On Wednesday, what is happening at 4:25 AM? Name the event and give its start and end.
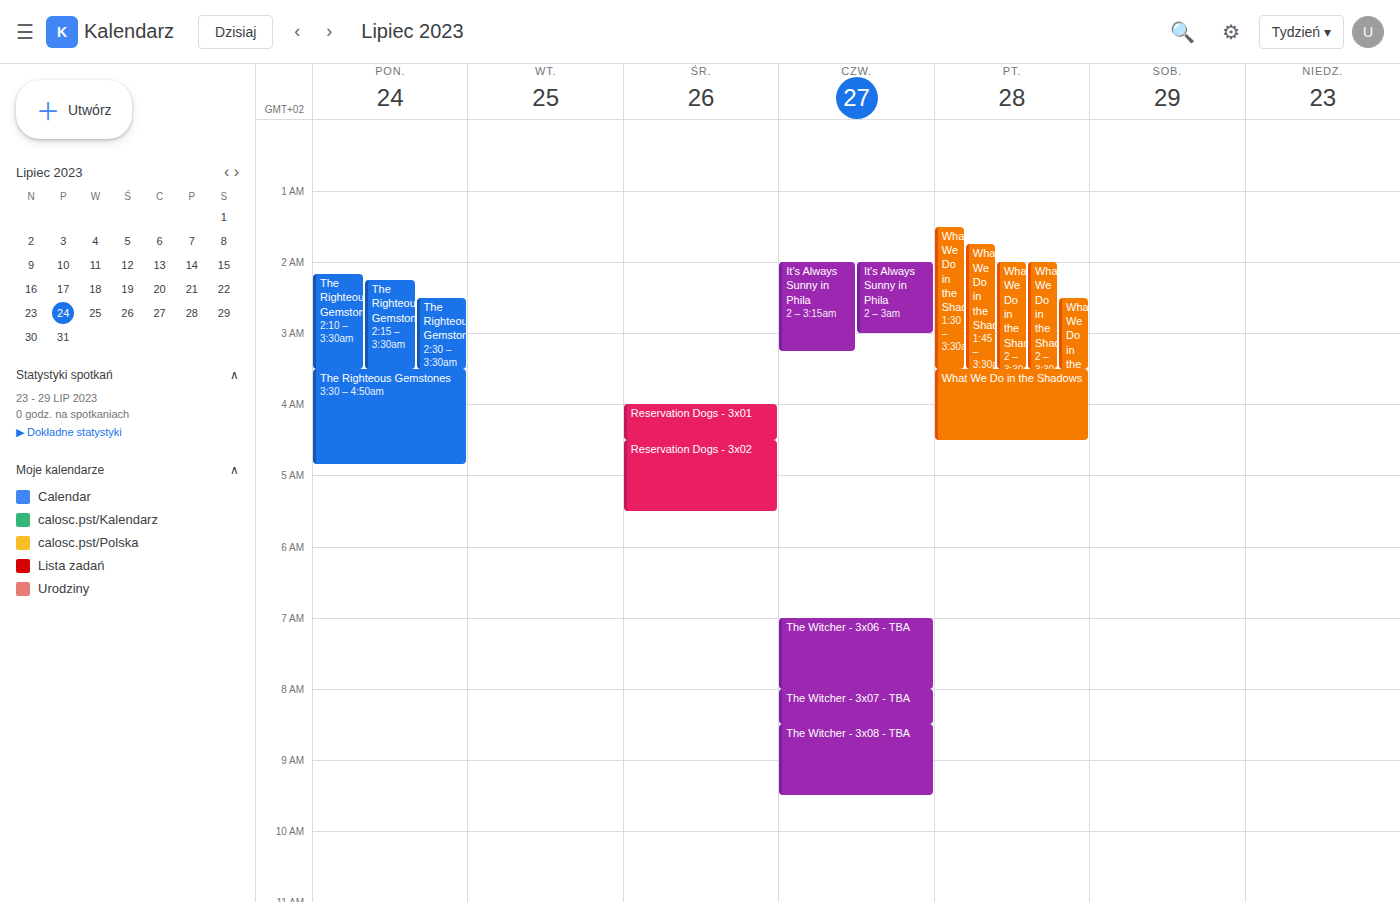
"Reservation Dogs - 3x01", 4:00 AM to 4:30 AM